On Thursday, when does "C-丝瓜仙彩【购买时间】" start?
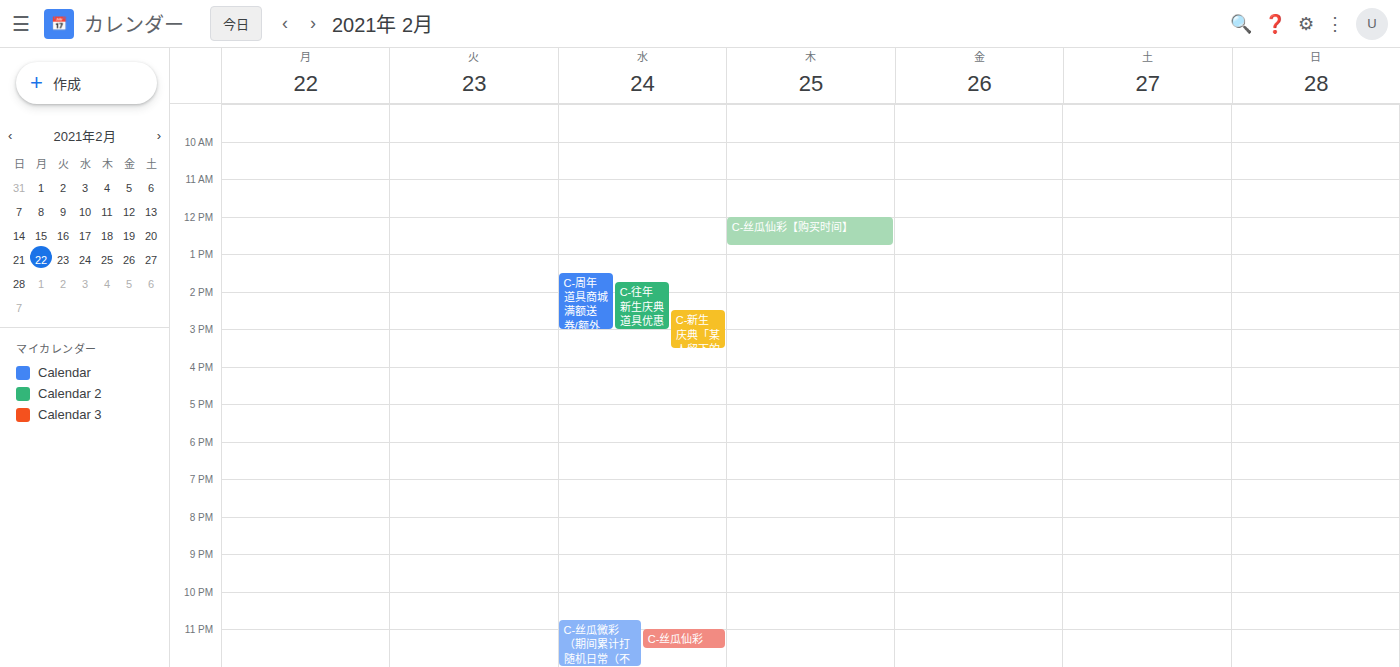
12:00